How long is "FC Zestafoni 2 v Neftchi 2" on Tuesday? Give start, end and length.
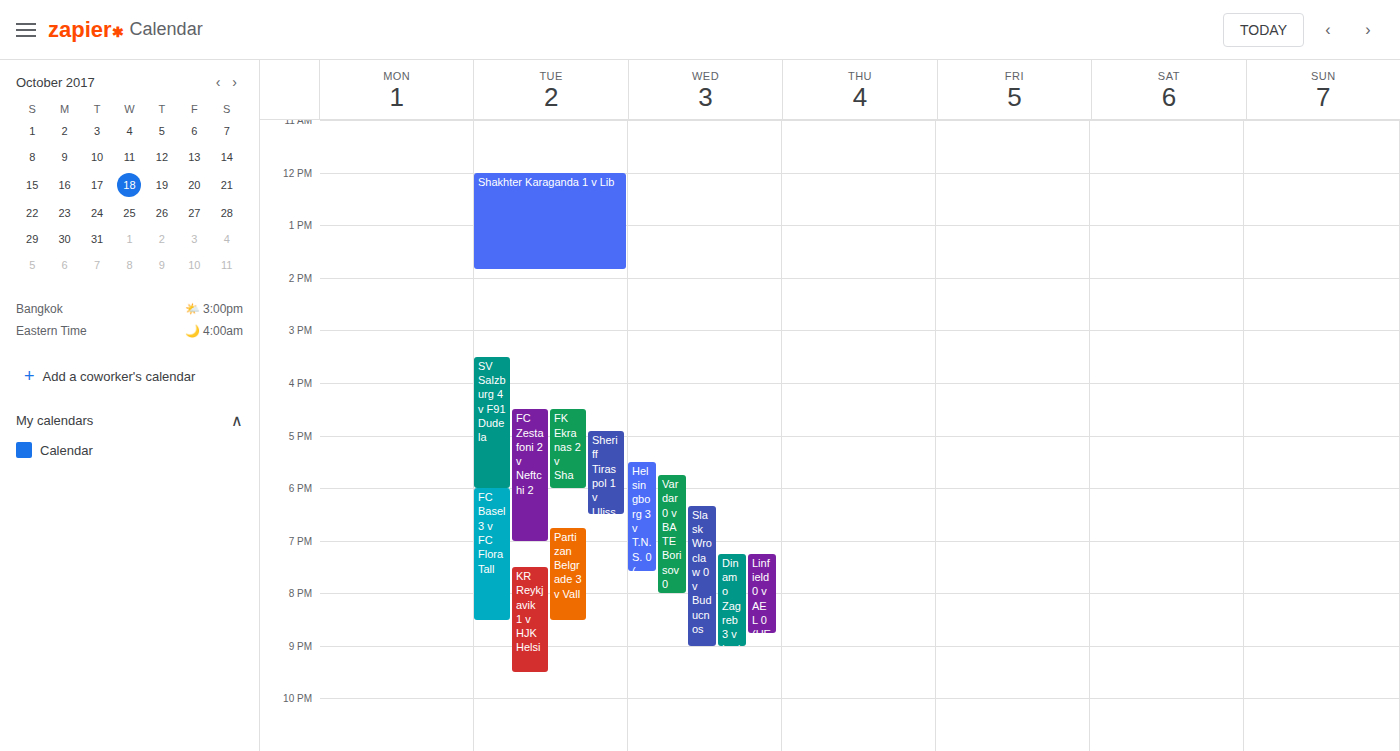
4:30 PM to 7:00 PM, 2 hours 30 minutes